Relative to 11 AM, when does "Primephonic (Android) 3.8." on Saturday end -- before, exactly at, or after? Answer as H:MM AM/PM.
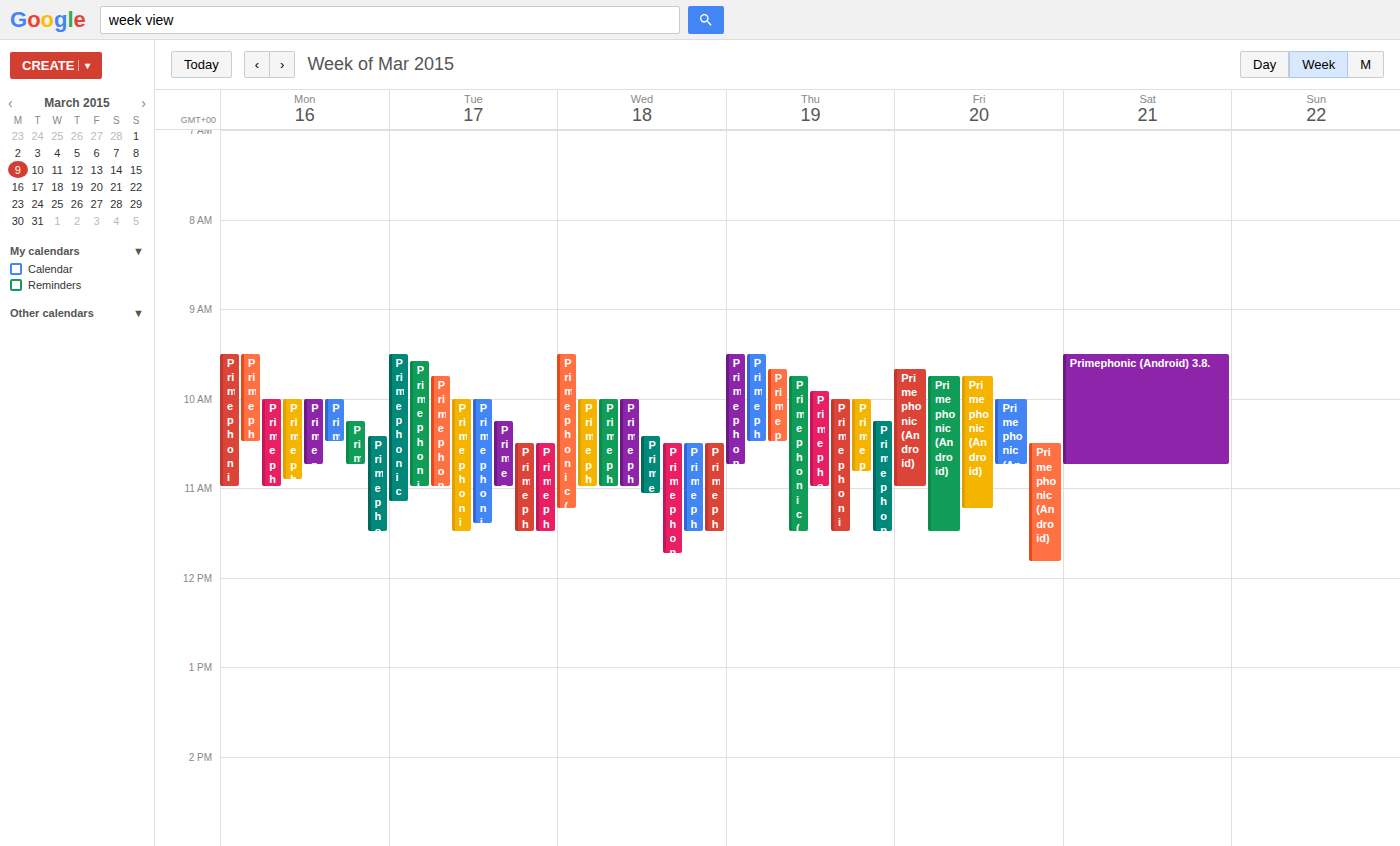
10:45 AM -- before 11 AM, 15 minutes above the 11 AM line.